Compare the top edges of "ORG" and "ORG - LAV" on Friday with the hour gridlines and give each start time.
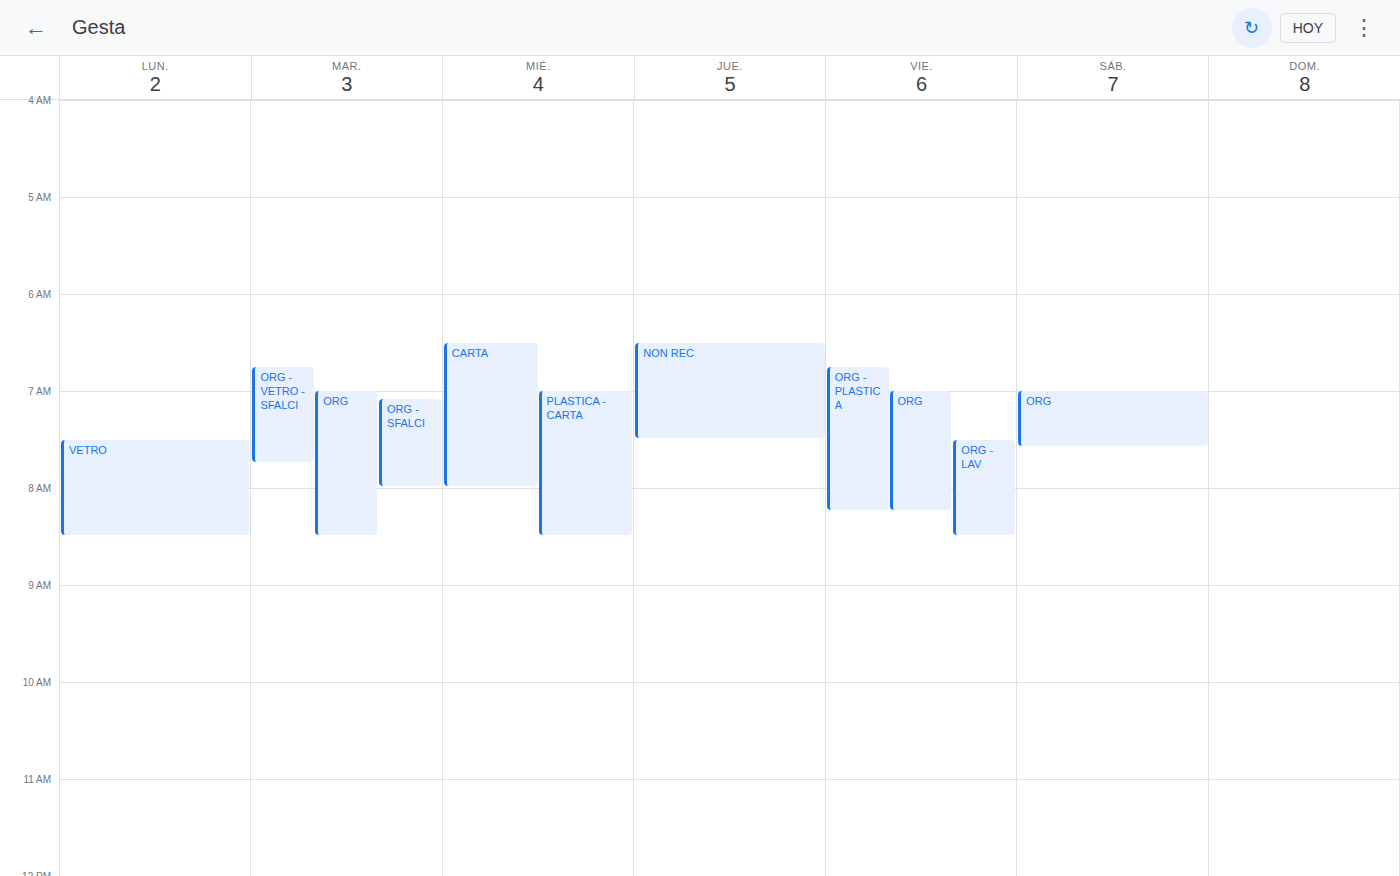
"ORG": 7:00 AM, exactly on the 7 AM line. "ORG - LAV": 7:30 AM, halfway between the 7 AM and 8 AM lines.